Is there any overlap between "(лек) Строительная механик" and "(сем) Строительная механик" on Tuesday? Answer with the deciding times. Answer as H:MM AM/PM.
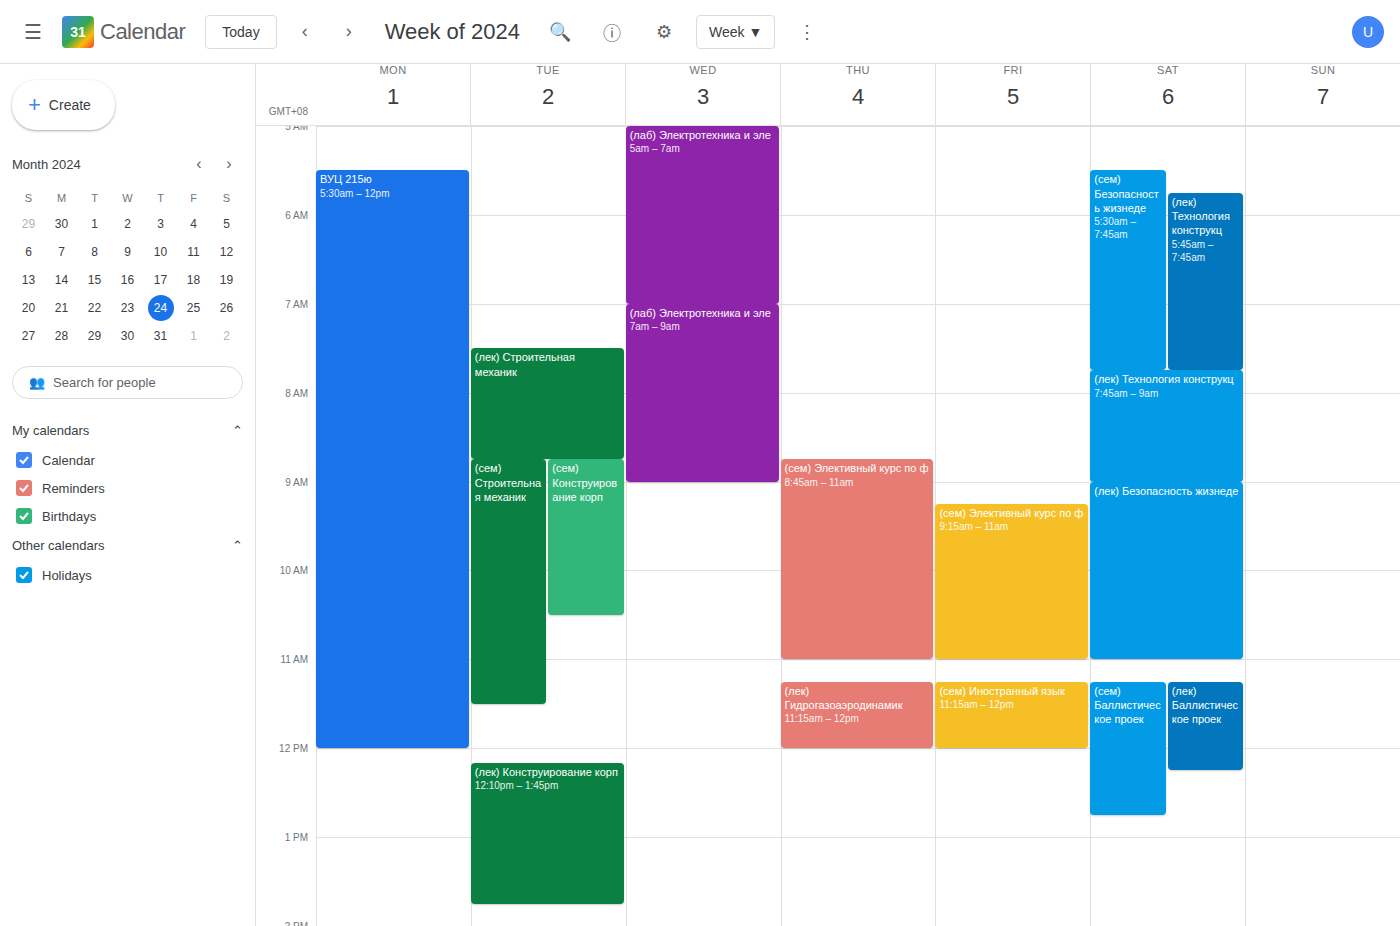
"(лек) Строительная механик" ends at 8:45 AM, exactly when "(сем) Строительная механик" starts -- they touch but do not overlap.